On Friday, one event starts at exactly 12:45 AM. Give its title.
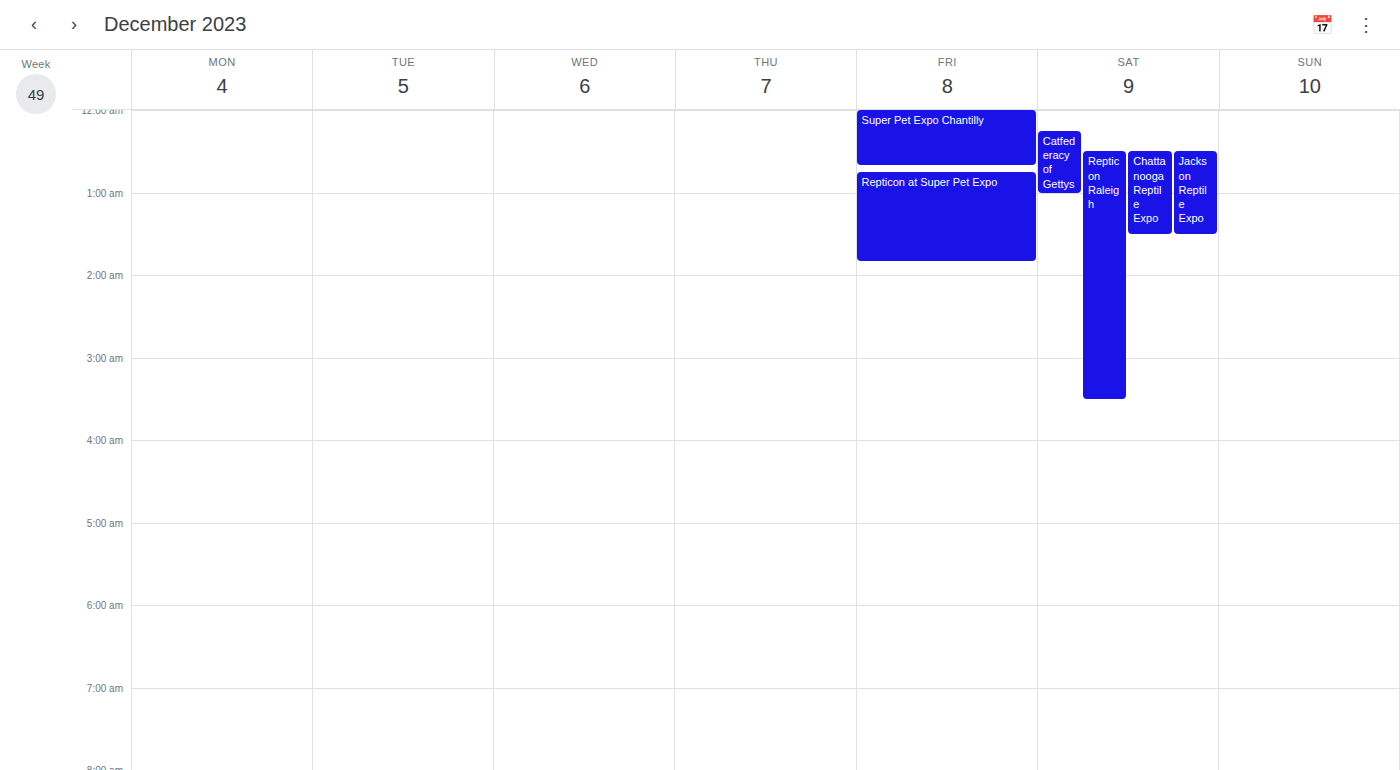
"Repticon at Super Pet Expo"